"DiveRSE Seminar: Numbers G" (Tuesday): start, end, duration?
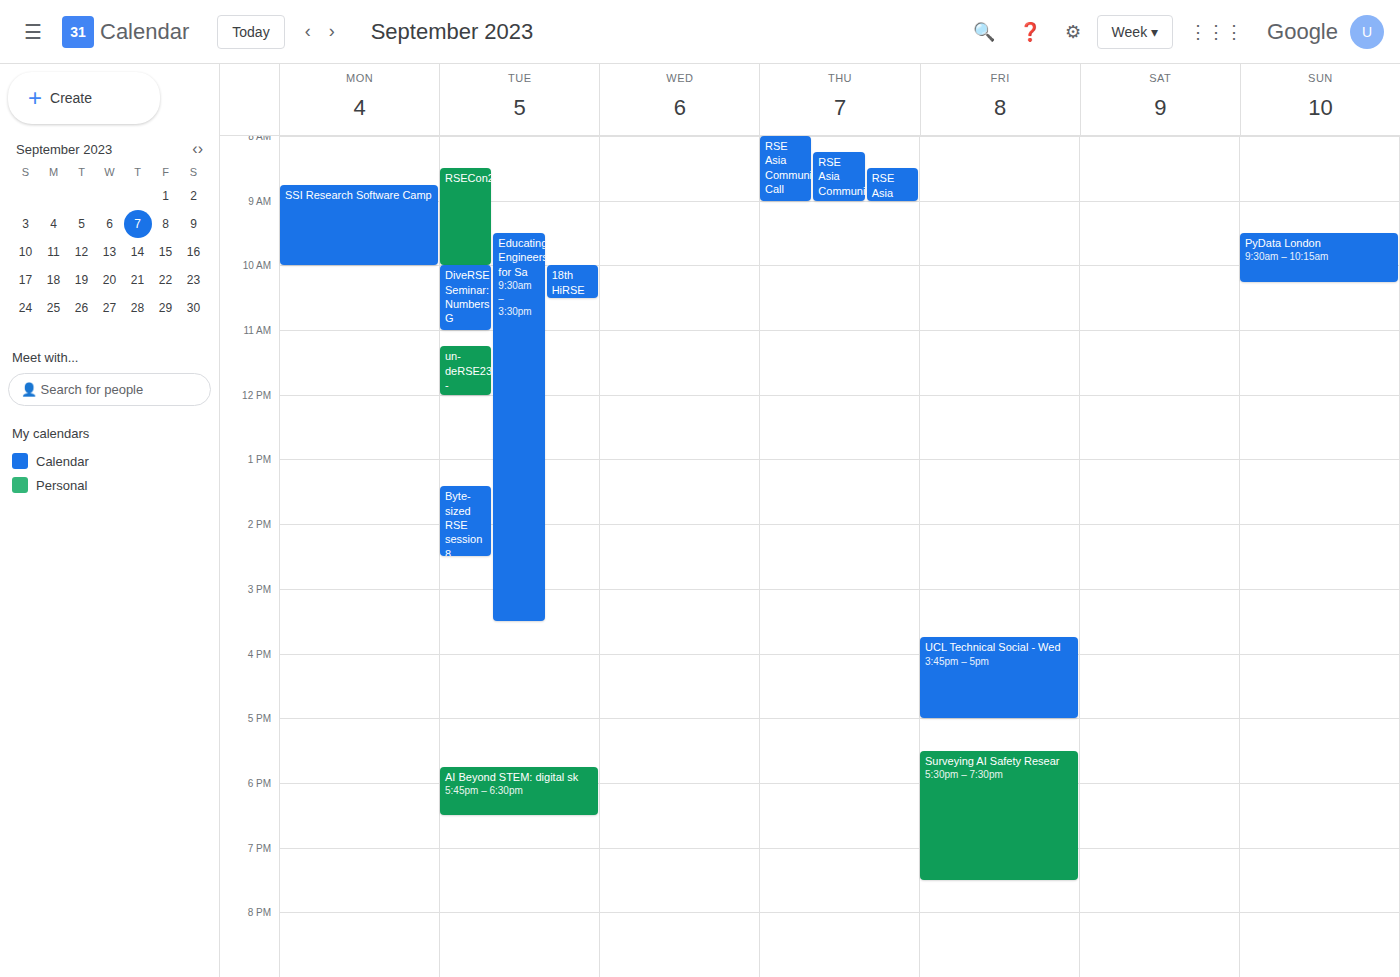
10:00 AM to 11:00 AM, 1 hour